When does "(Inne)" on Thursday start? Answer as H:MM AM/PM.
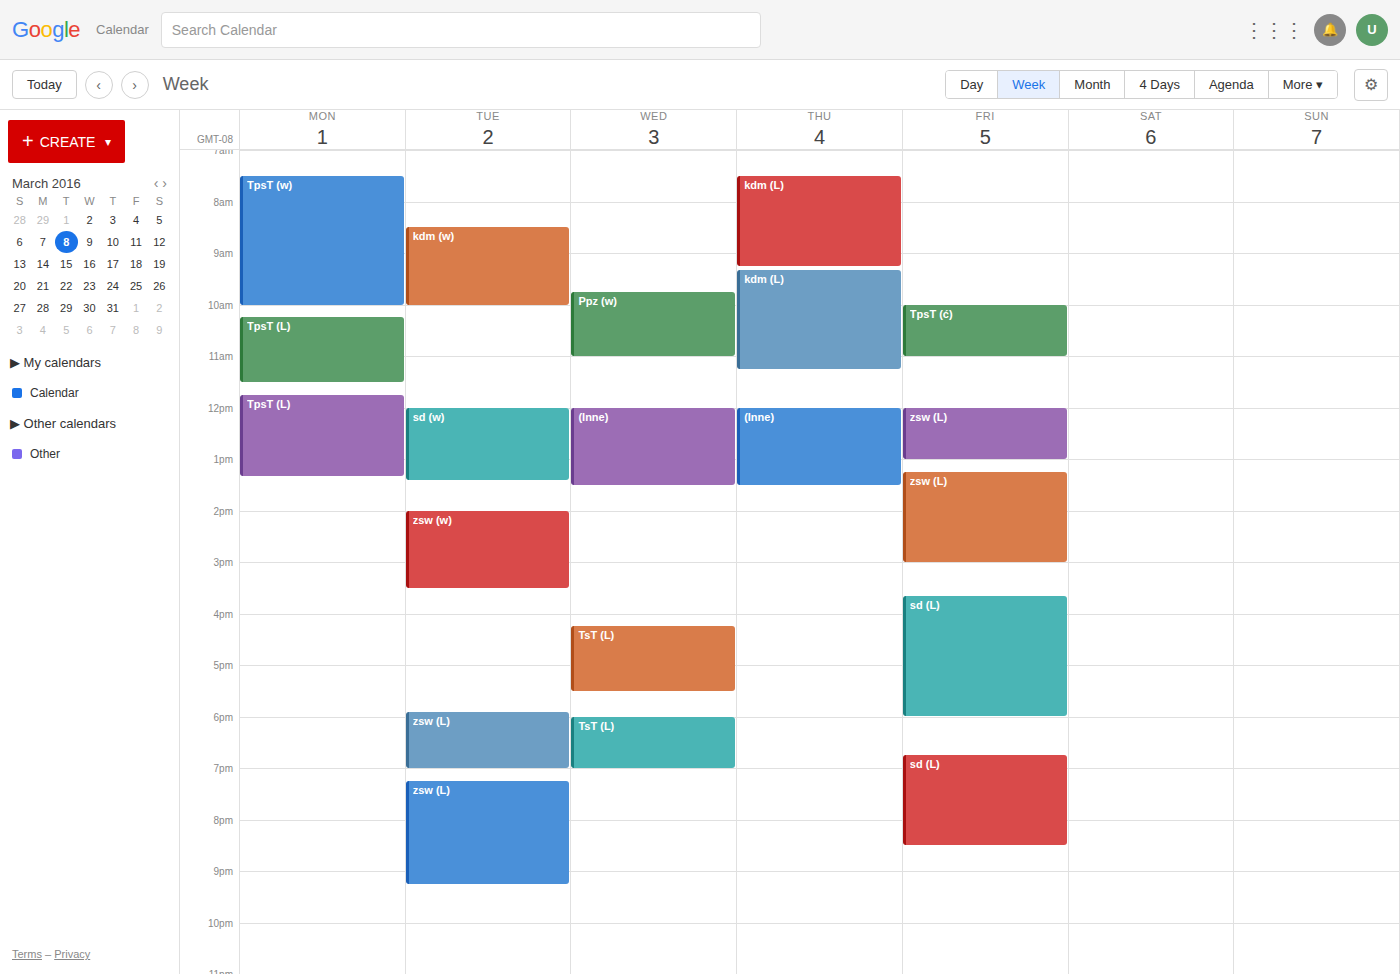
12:00 PM